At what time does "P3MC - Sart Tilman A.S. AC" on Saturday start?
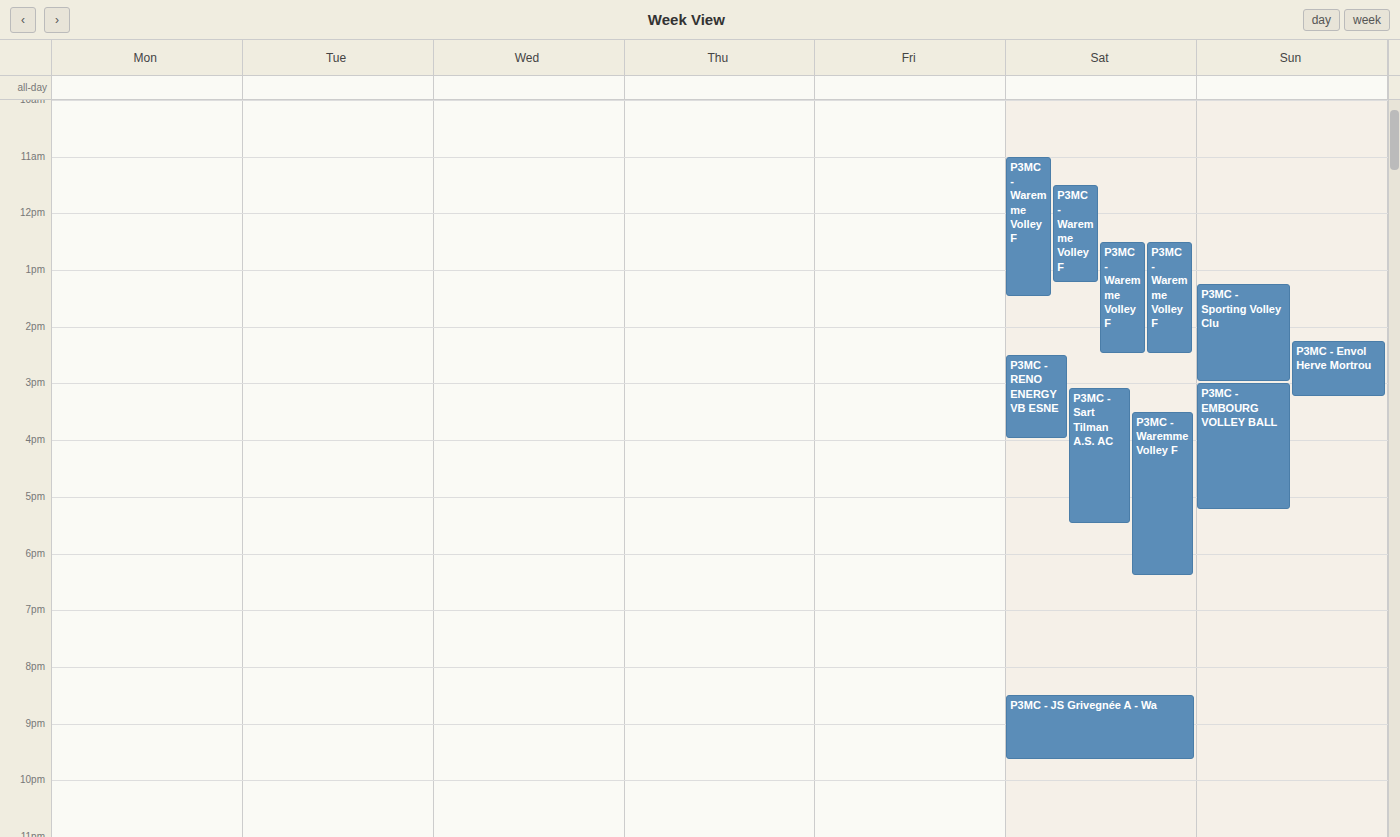
3:05 PM